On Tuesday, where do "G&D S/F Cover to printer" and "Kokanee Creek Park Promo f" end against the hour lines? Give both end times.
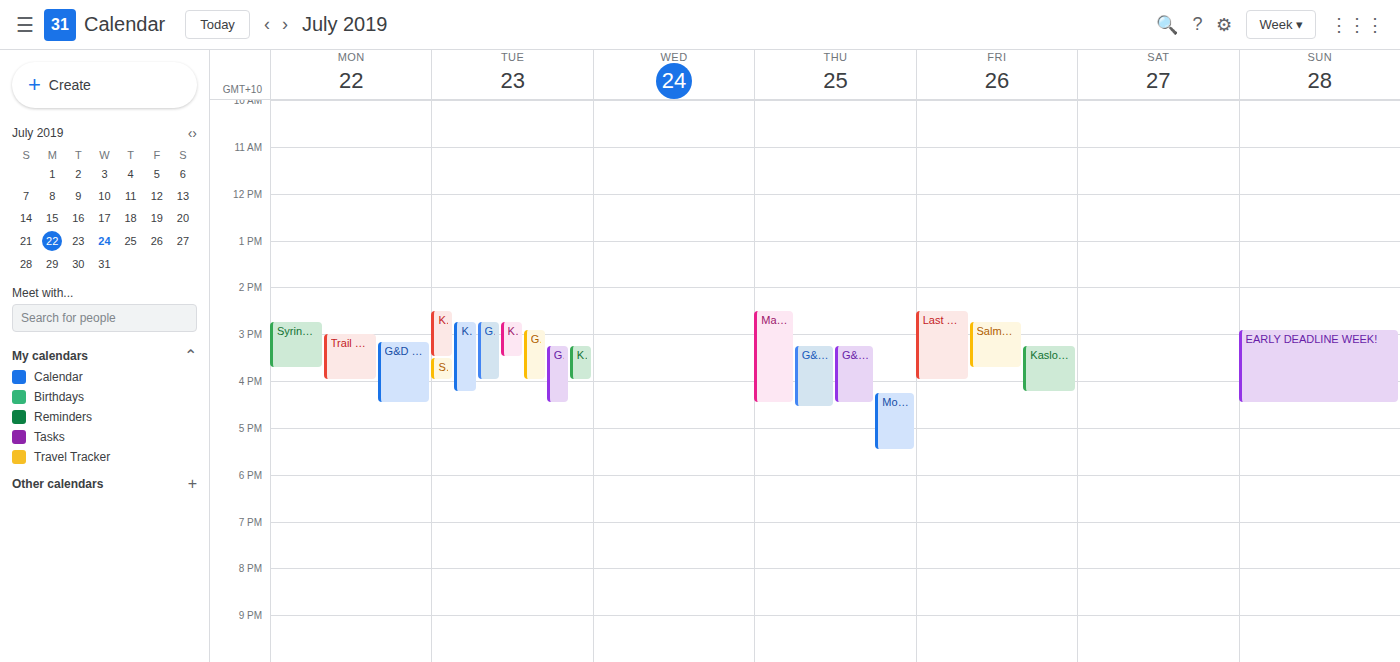
"G&D S/F Cover to printer": 4:00 PM, exactly on the 4 PM line. "Kokanee Creek Park Promo f": 3:30 PM, halfway between the 3 PM and 4 PM lines.